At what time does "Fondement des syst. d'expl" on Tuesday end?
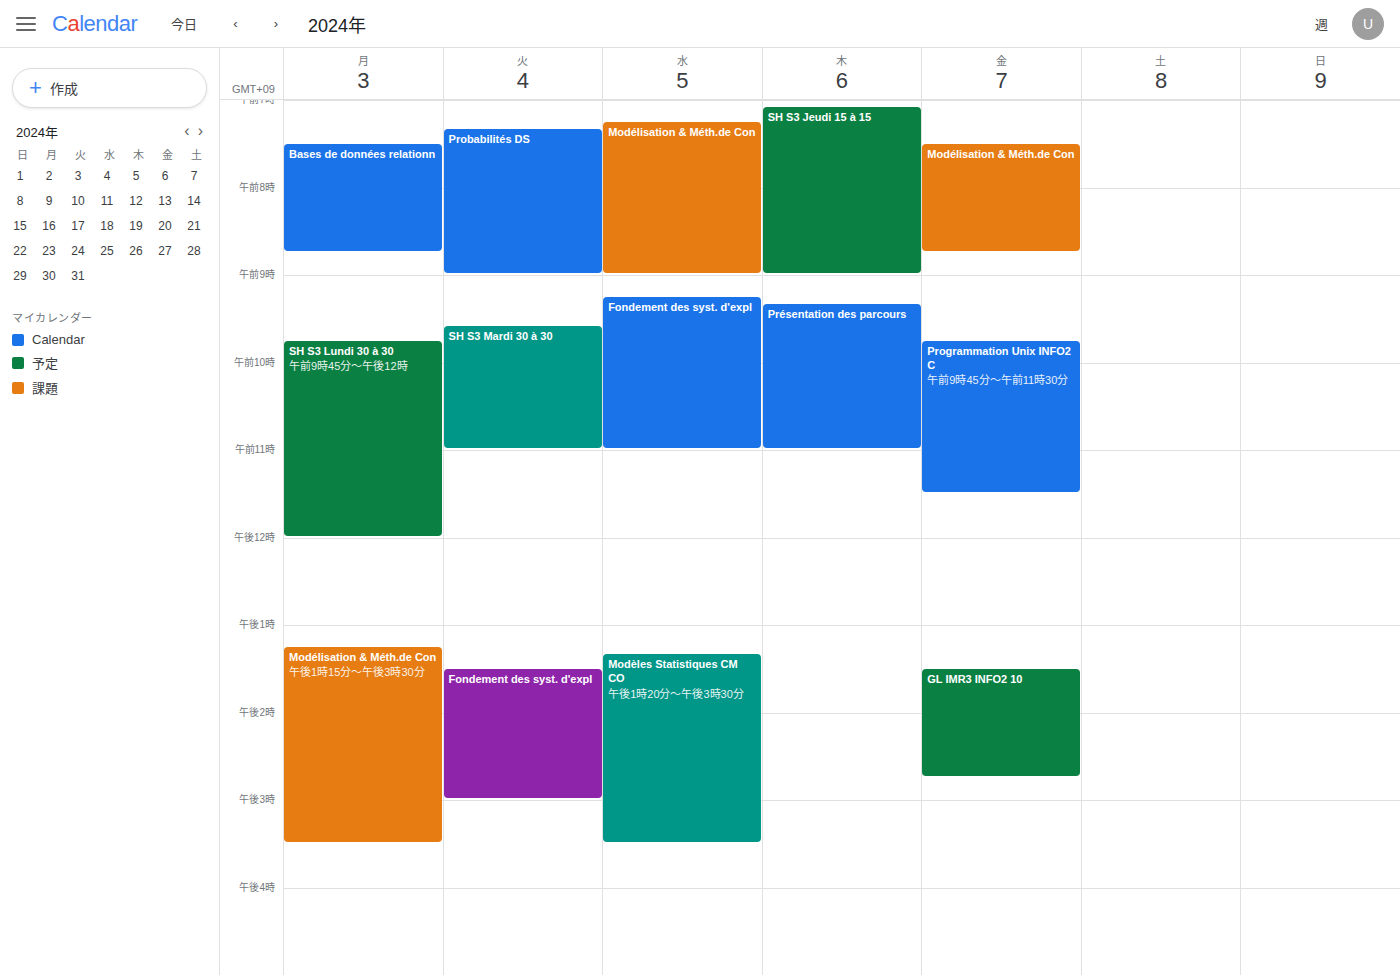
3:00 PM